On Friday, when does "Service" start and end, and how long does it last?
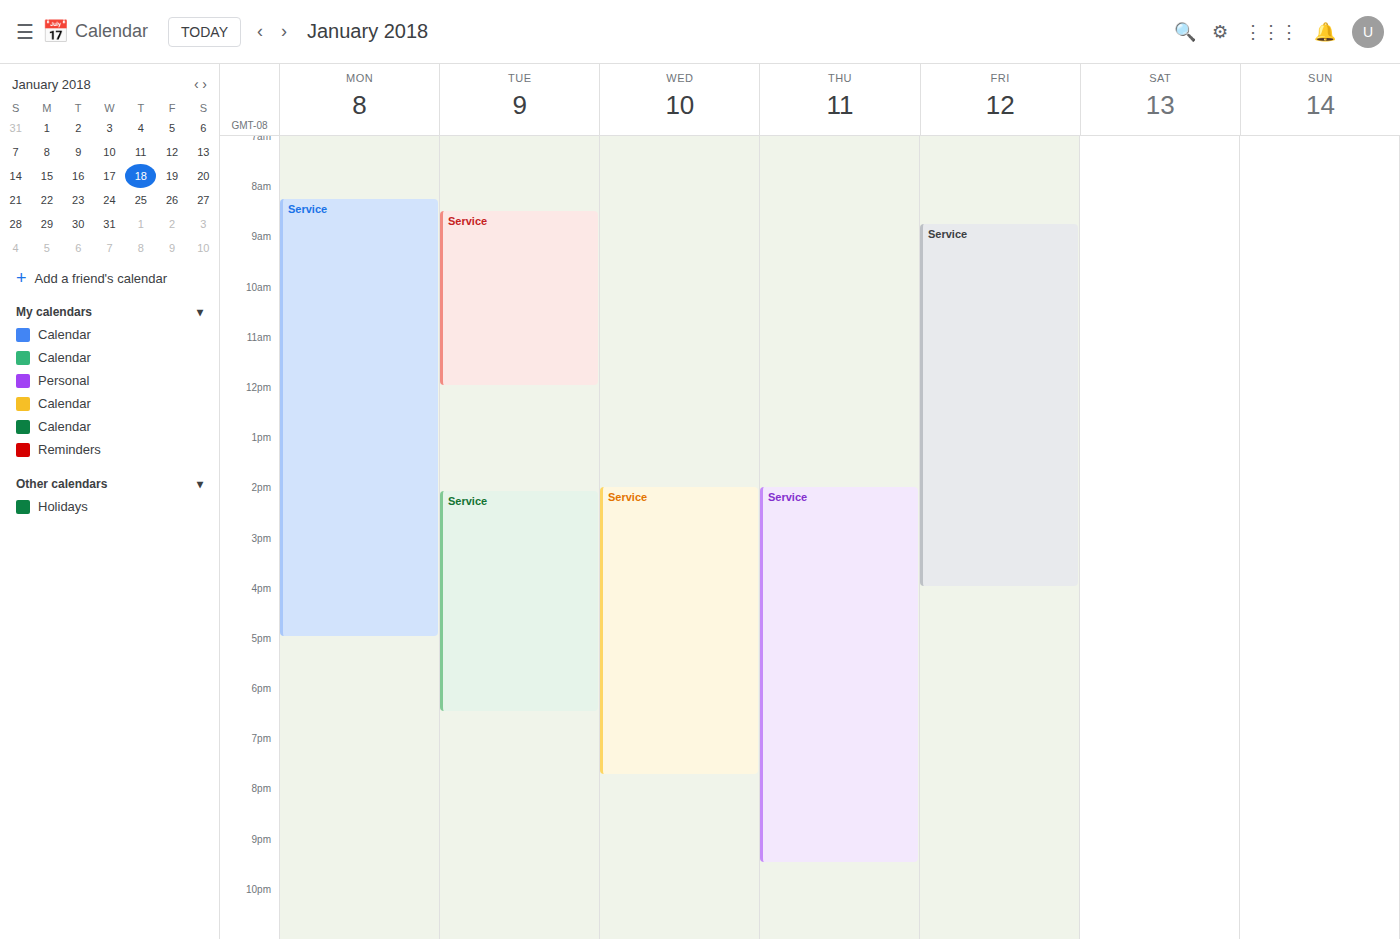
8:45 AM to 4:00 PM, 7 hours 15 minutes